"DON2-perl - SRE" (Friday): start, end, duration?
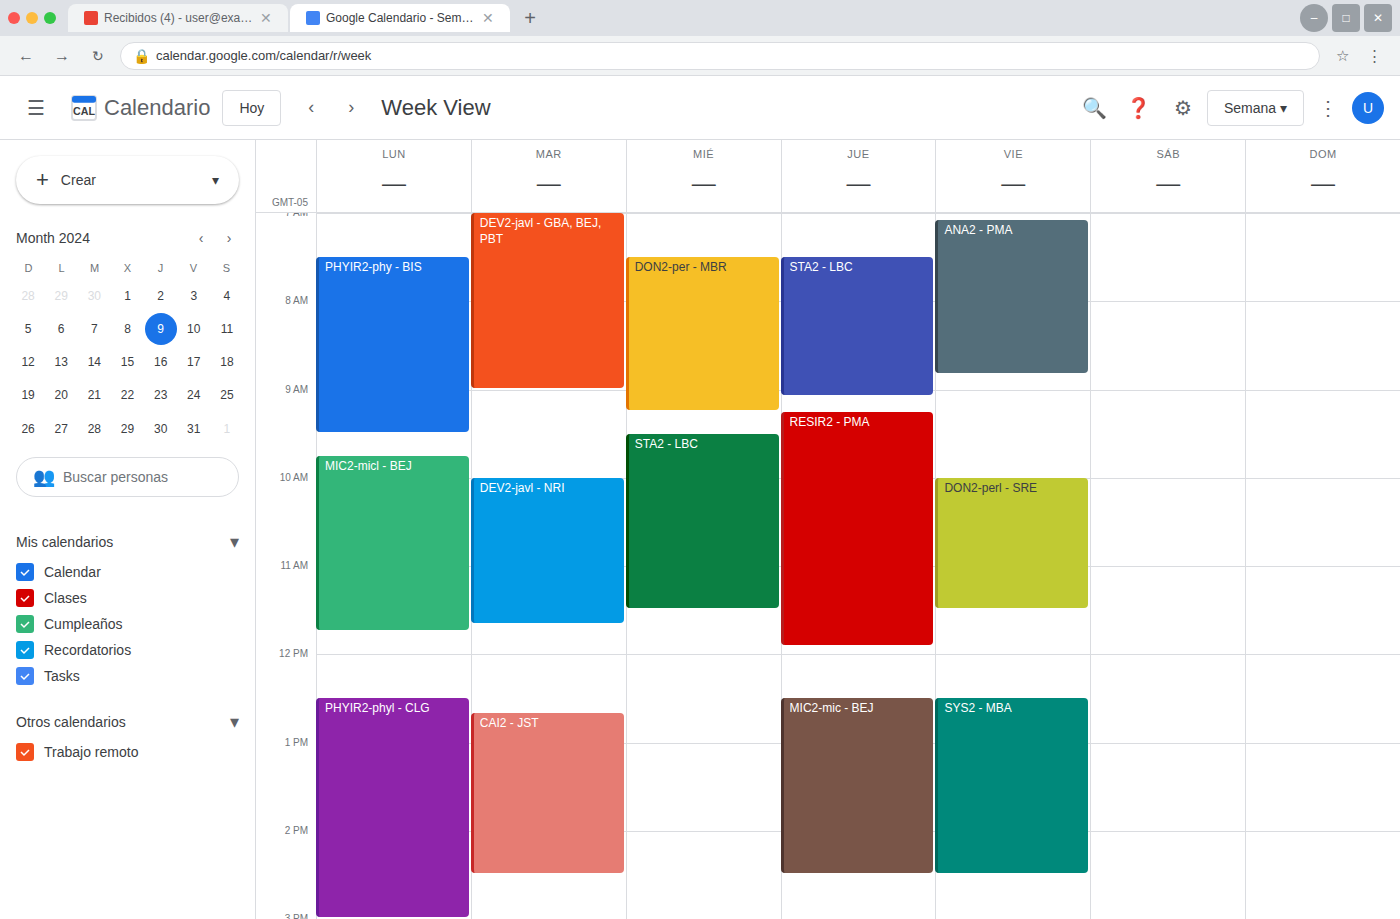
10:00 AM to 11:30 AM, 1 hour 30 minutes